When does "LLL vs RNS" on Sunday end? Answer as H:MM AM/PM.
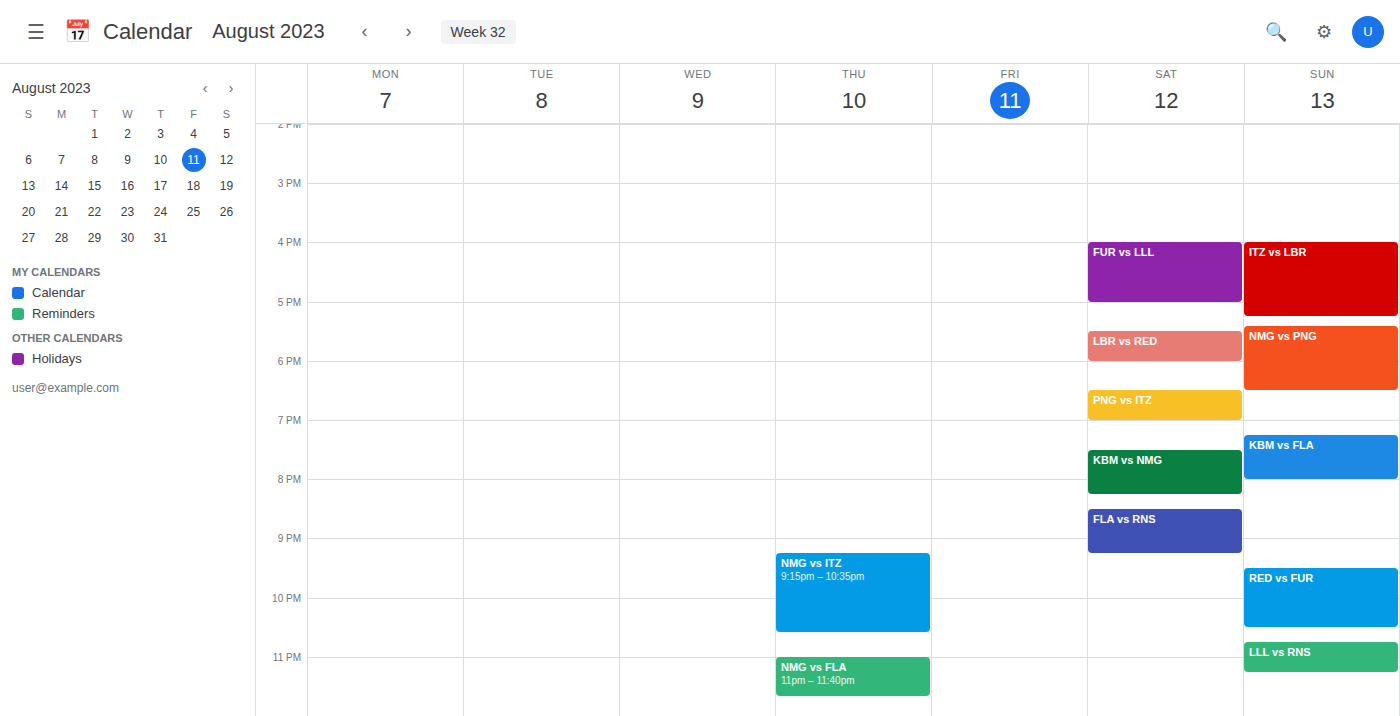
11:15 PM